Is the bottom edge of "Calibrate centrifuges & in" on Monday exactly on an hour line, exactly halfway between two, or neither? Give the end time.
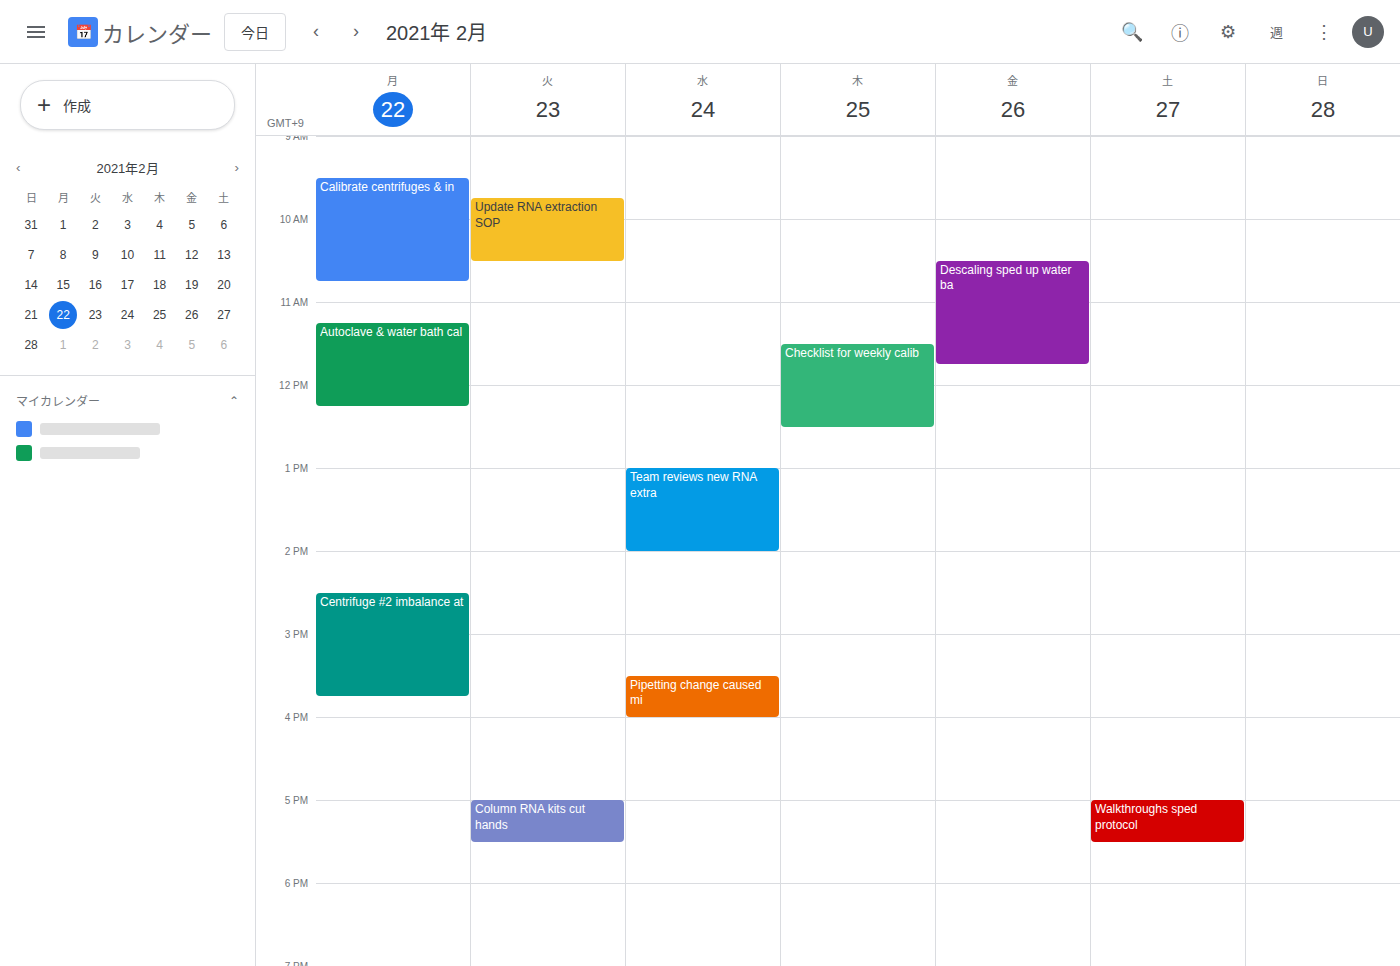
10:45 AM -- neither: three quarters of the way from the 10 AM line to the 11 AM line.